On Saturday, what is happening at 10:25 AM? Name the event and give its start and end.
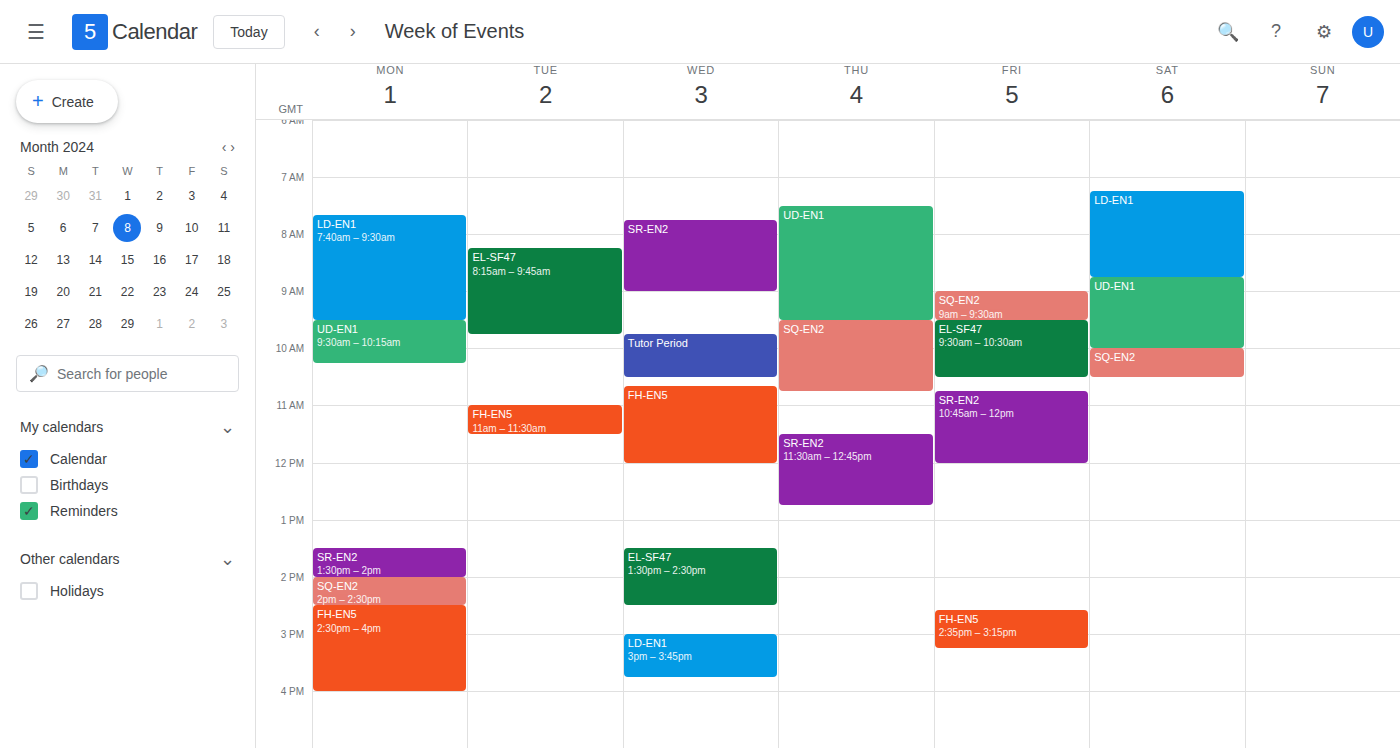
"SQ-EN2", 10:00 AM to 10:30 AM